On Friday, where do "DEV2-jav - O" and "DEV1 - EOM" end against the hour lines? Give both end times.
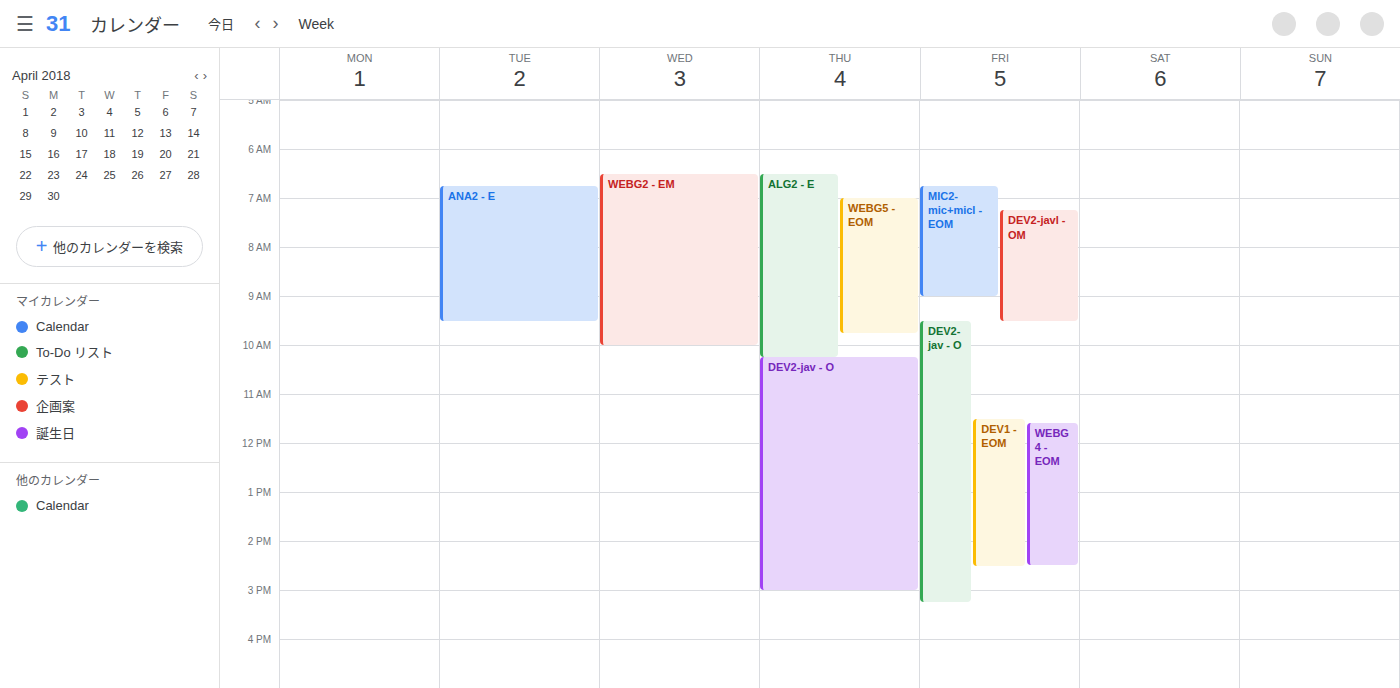
"DEV2-jav - O": 3:15 PM, neither: a quarter of the way from the 3 PM line to the 4 PM line. "DEV1 - EOM": 2:30 PM, halfway between the 2 PM and 3 PM lines.